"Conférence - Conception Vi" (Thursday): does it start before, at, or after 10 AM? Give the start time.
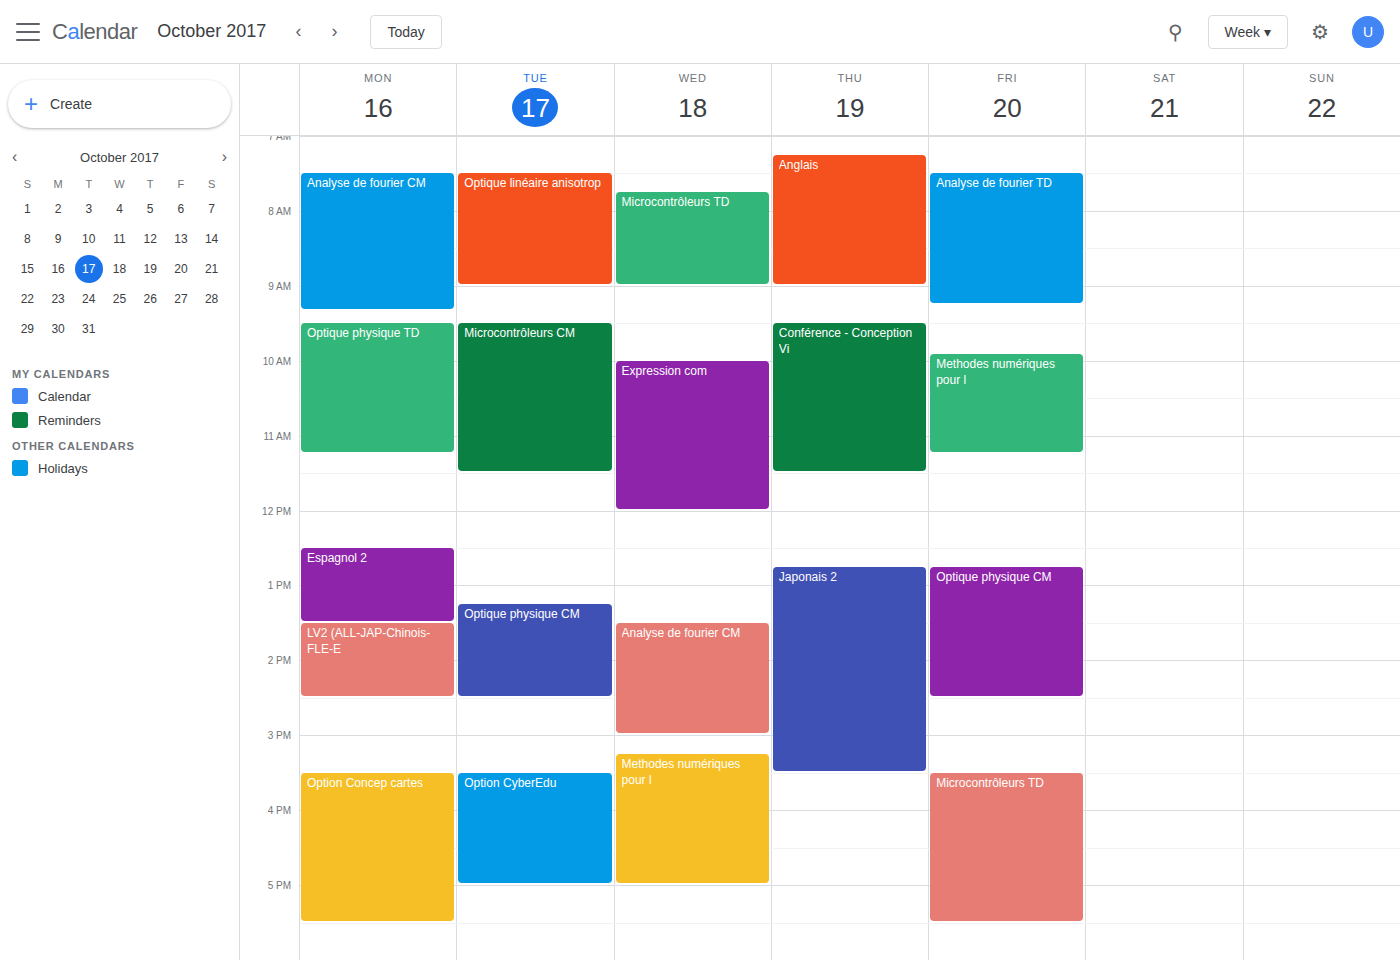
9:30 AM -- before 10 AM, 30 minutes above the 10 AM line.